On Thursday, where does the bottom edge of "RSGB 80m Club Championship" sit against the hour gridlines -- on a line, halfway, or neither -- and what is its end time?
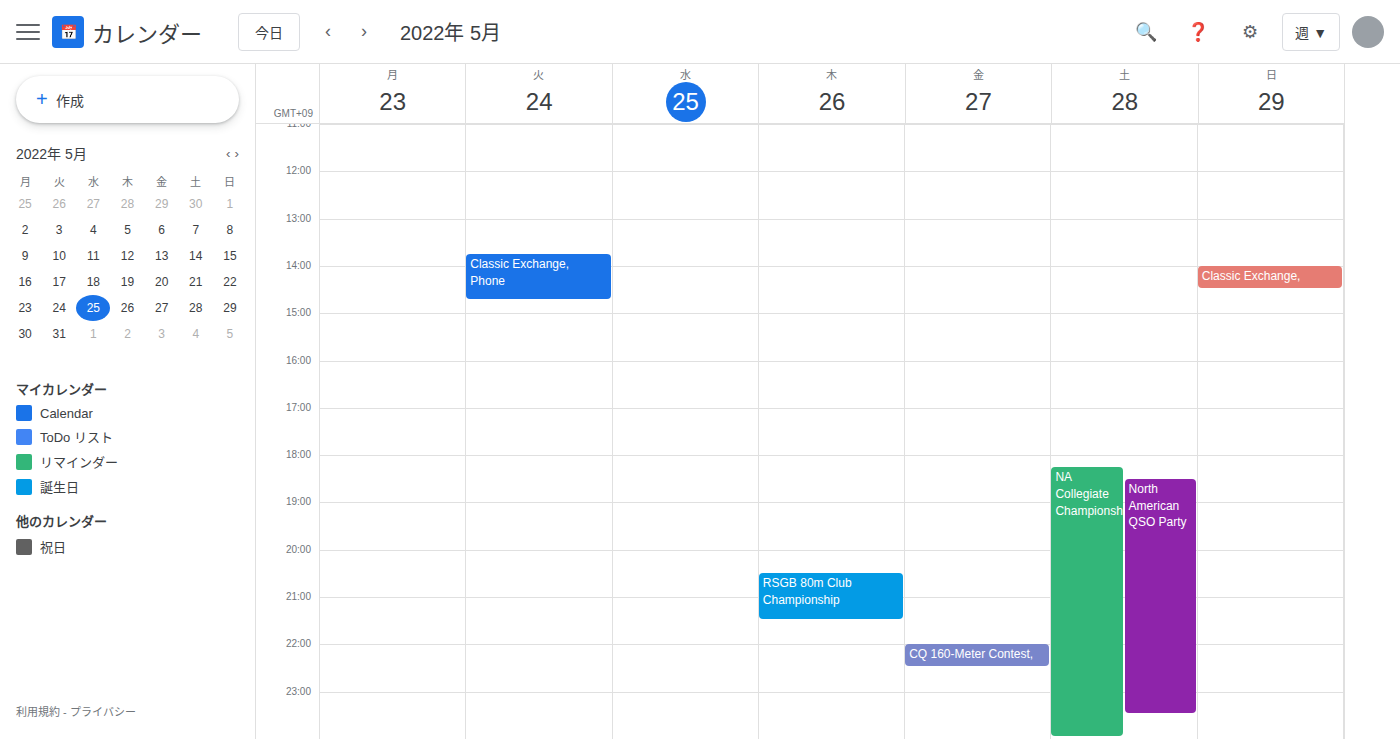
9:30 PM -- halfway between the 9 PM and 10 PM lines.